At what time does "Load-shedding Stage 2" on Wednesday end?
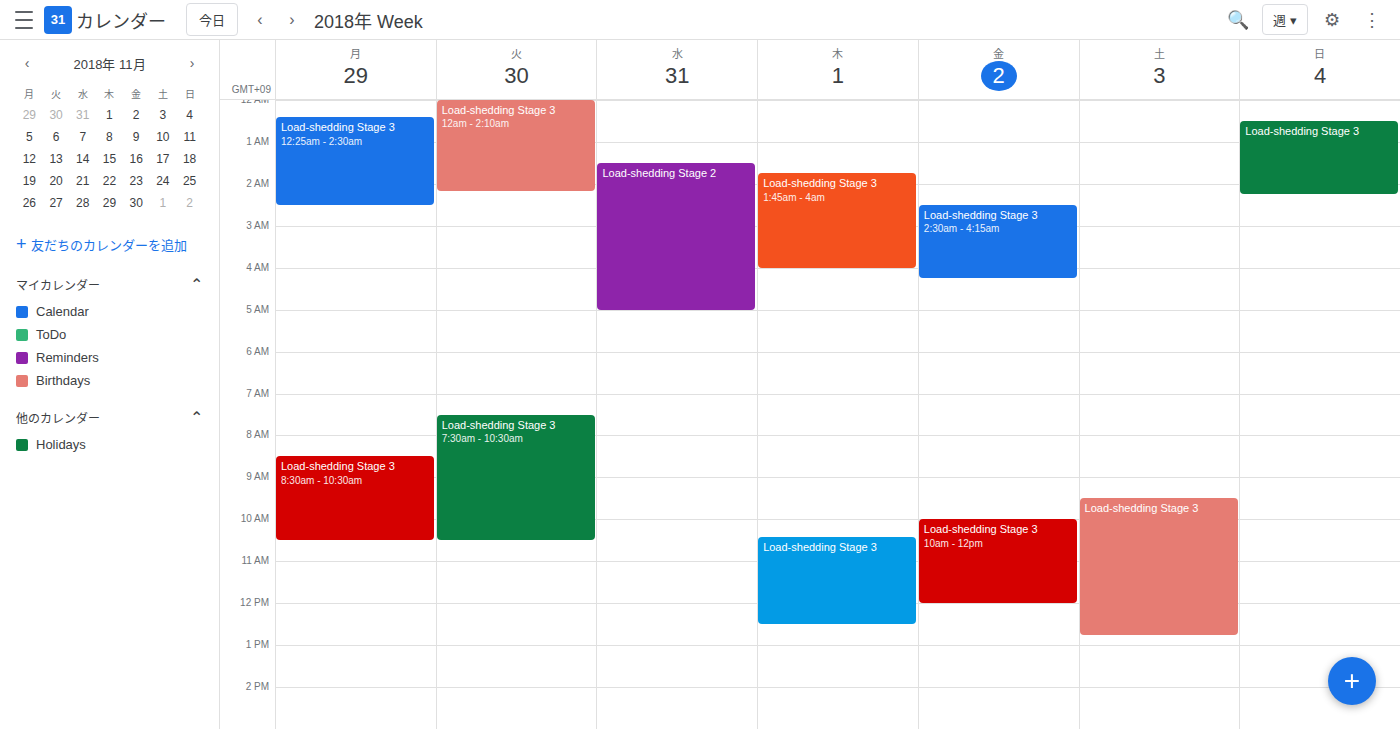
5:00 AM